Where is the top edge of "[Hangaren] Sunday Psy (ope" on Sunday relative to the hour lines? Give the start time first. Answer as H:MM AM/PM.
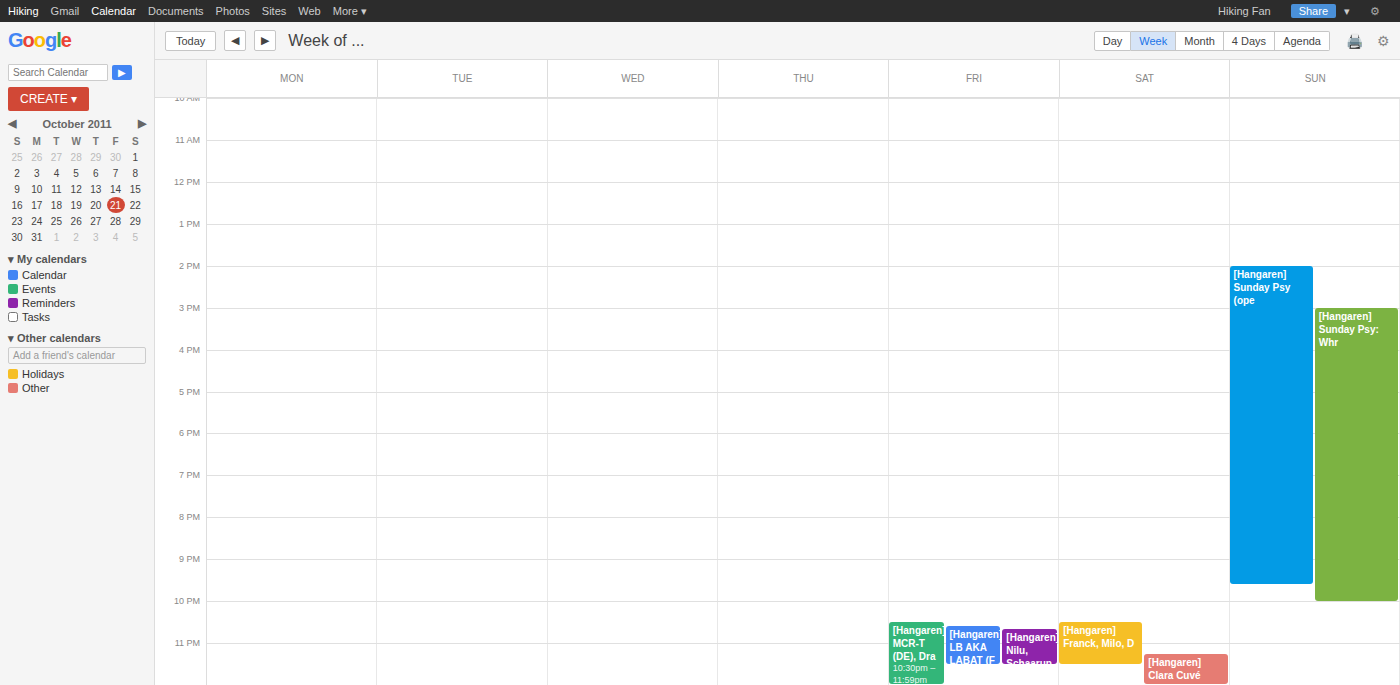
2:00 PM -- exactly on the 2 PM line.